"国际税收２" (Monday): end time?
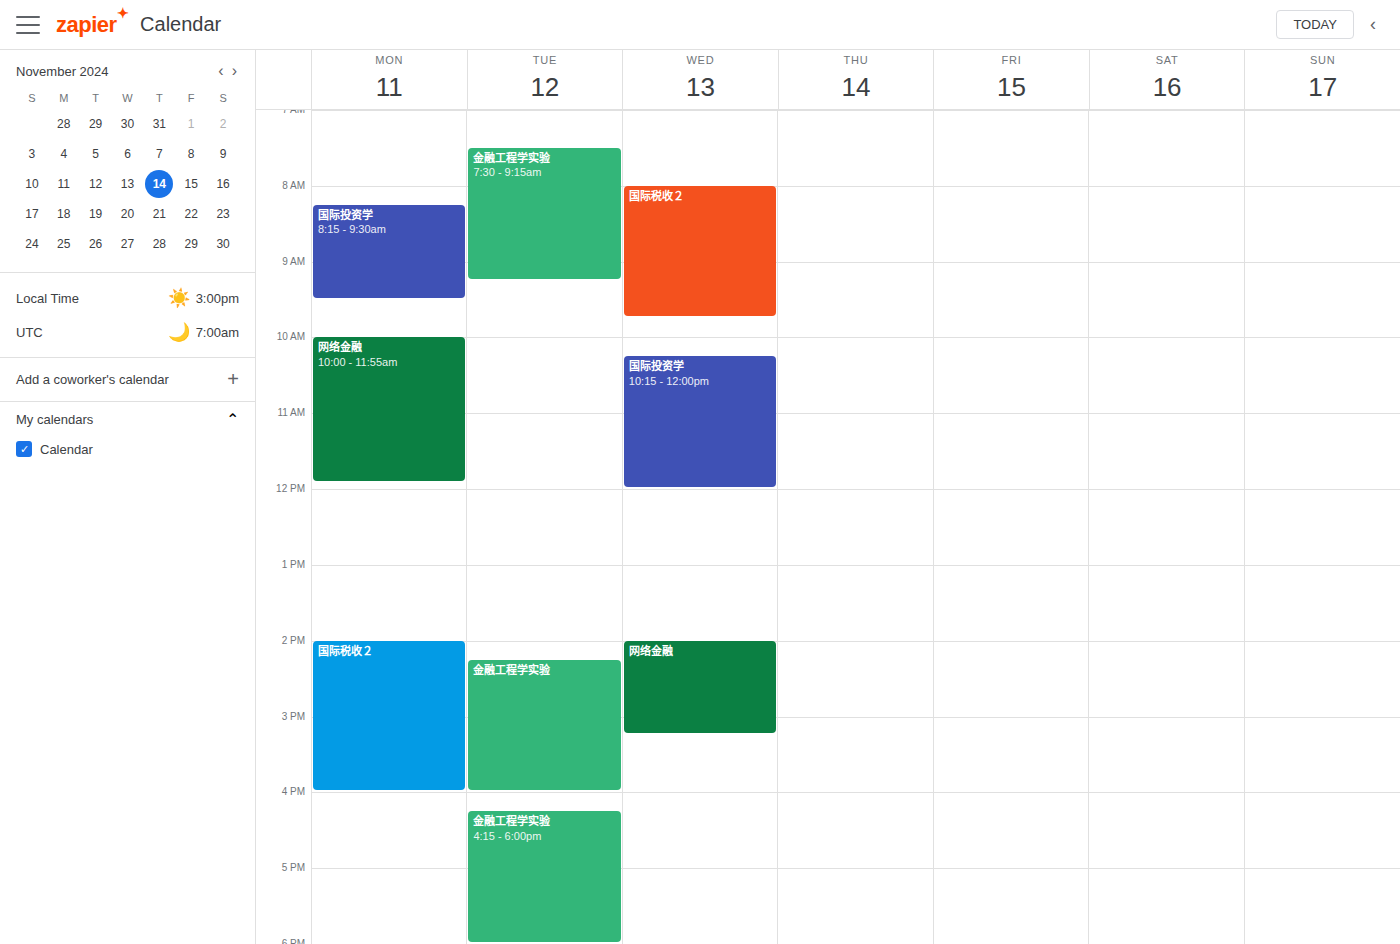
4:00 PM